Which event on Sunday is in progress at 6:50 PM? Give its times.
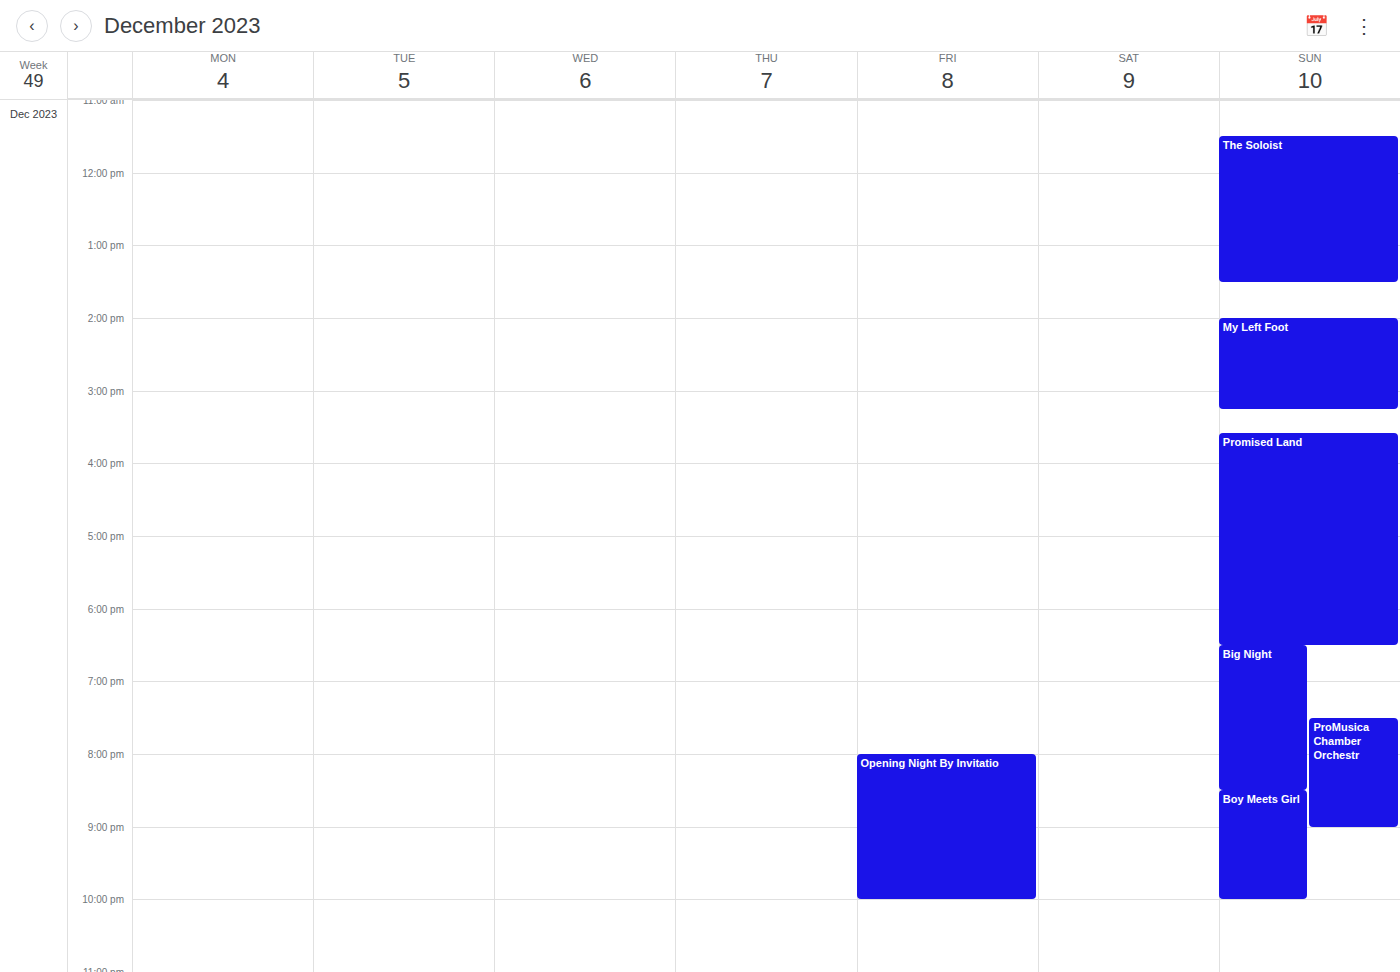
"Big Night", 6:30 PM to 8:30 PM